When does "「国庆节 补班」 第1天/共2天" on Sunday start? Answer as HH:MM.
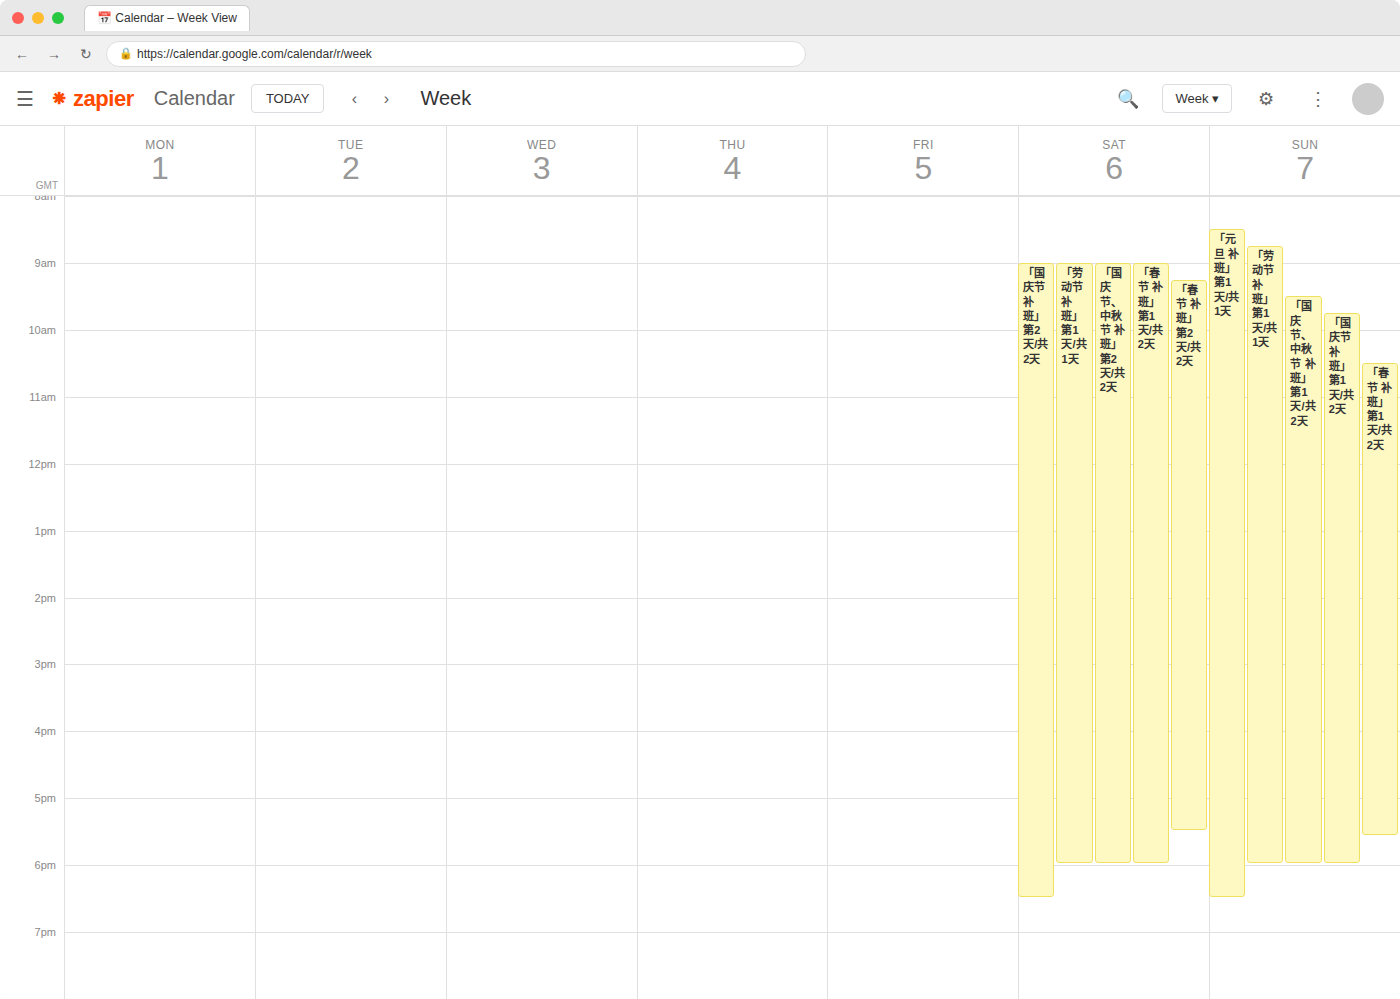
09:45